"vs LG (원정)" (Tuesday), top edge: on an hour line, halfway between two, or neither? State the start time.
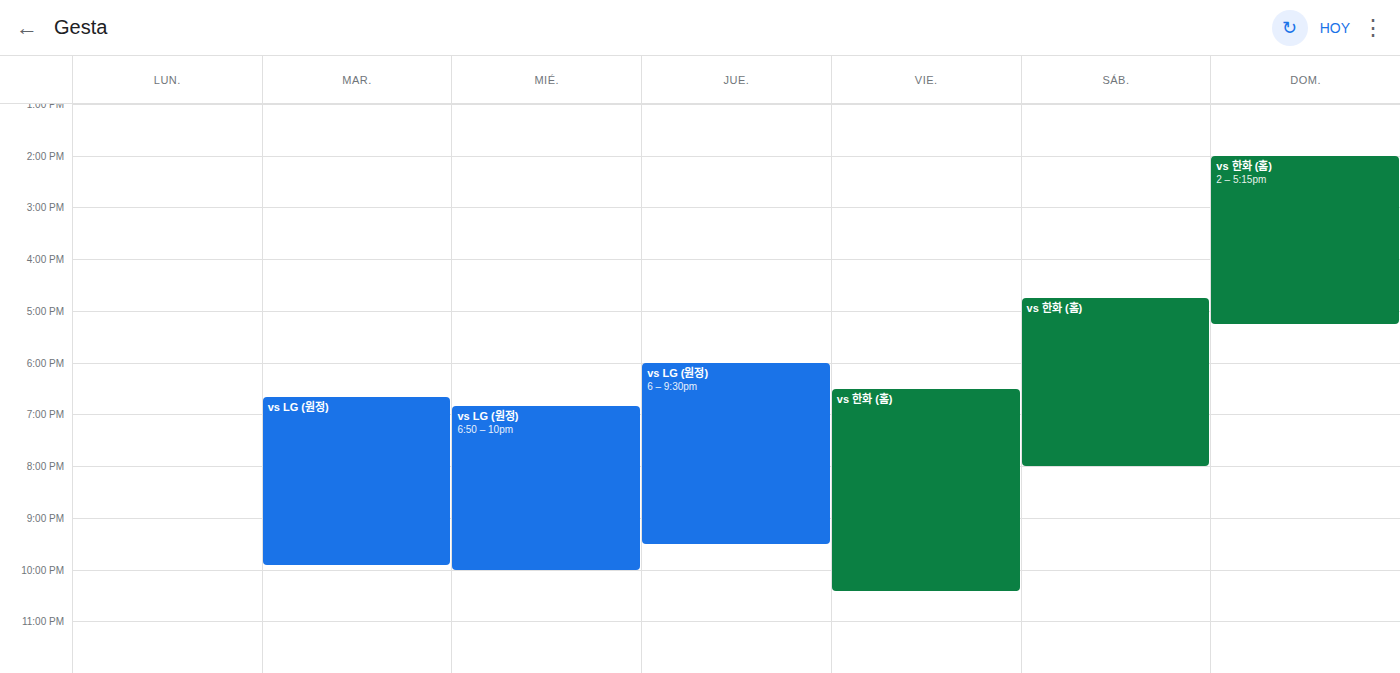
18:40 -- neither: 40 minutes below the 18:00 line and 20 minutes above the 19:00 line.